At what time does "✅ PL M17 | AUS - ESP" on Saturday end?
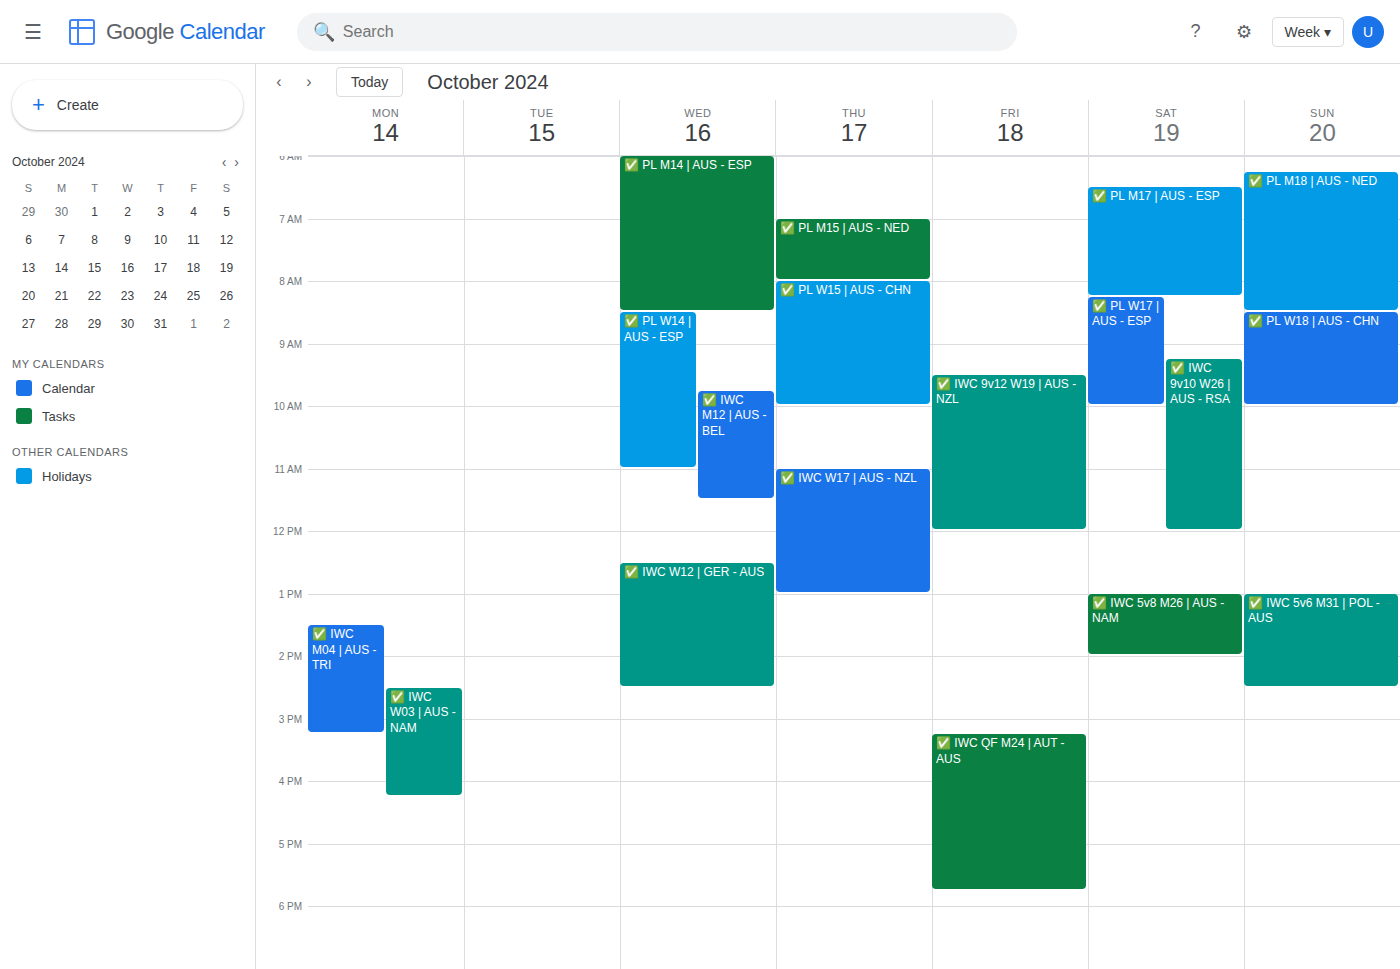
8:15 AM